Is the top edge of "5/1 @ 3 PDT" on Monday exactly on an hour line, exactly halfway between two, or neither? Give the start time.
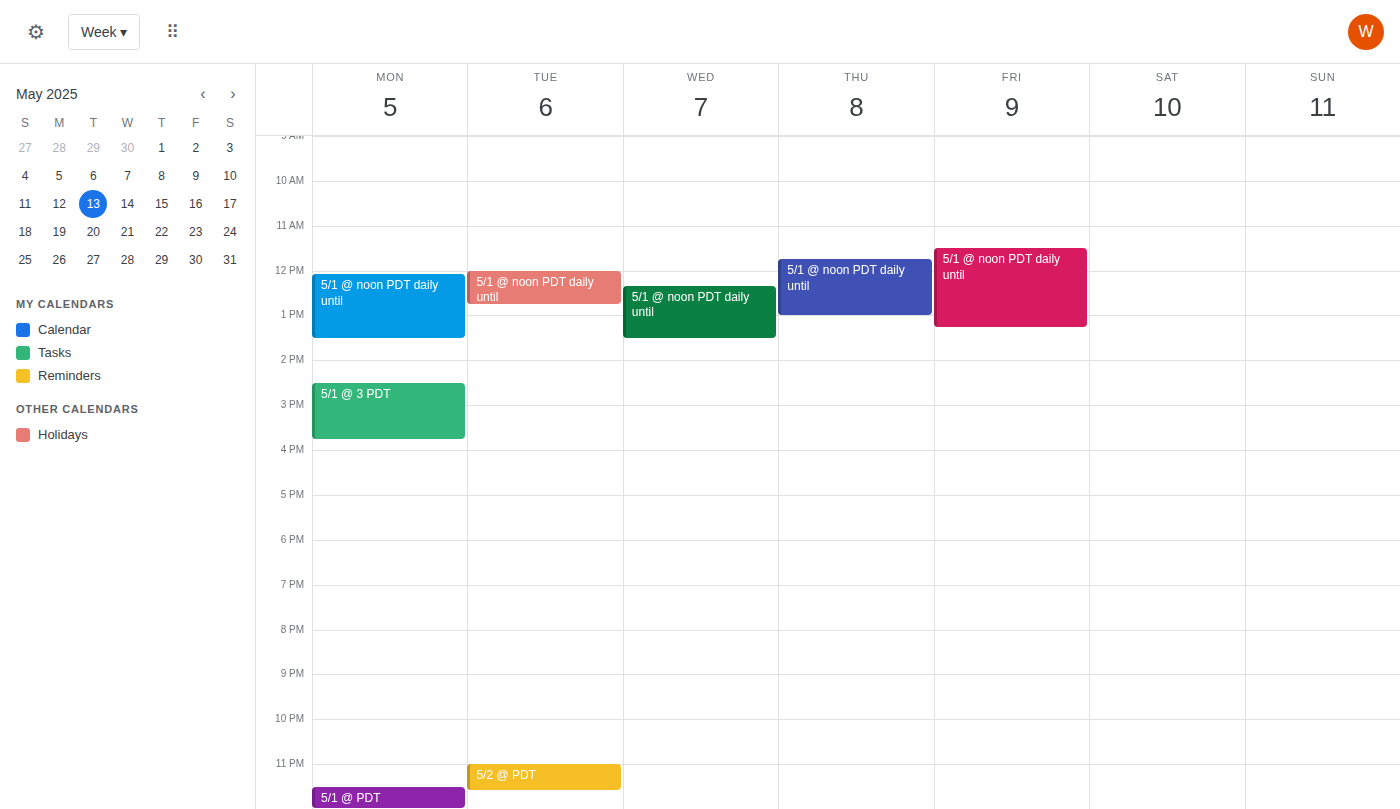
2:30 PM -- halfway between the 2 PM and 3 PM lines.